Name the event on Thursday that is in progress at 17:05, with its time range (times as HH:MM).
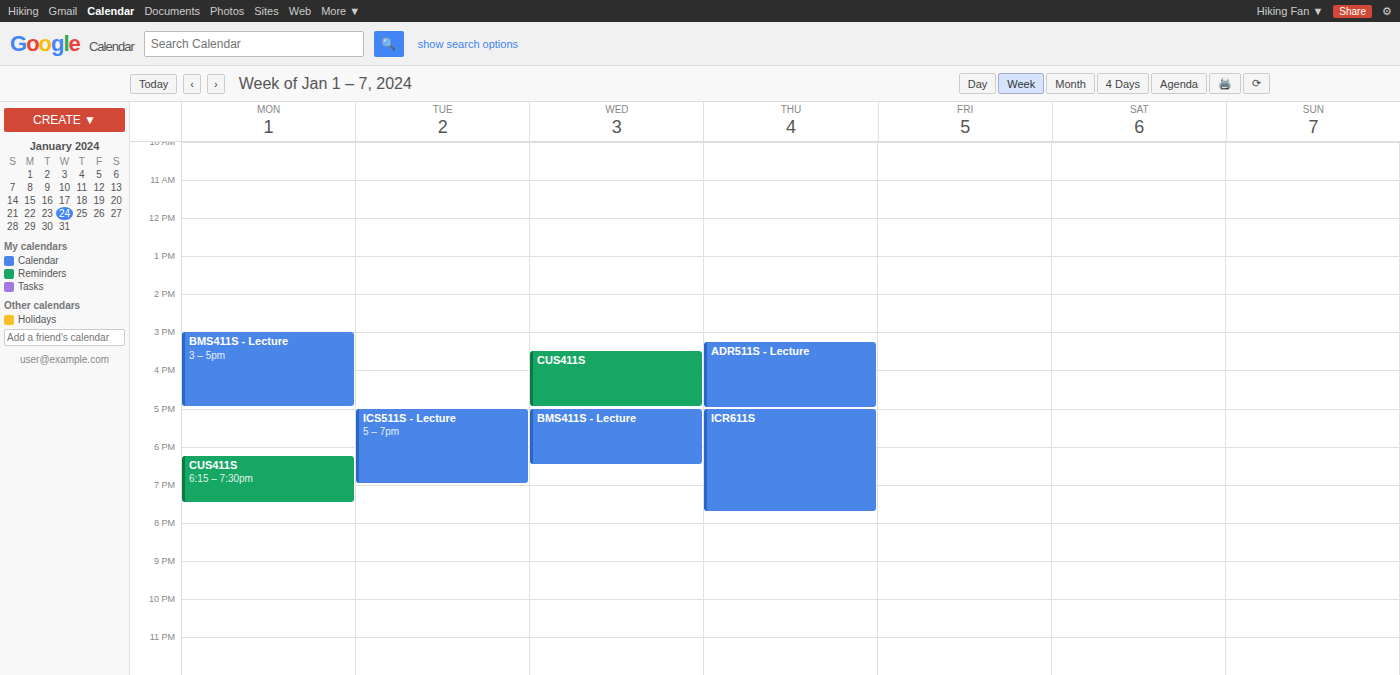
"ICR611S", 17:00 to 19:45